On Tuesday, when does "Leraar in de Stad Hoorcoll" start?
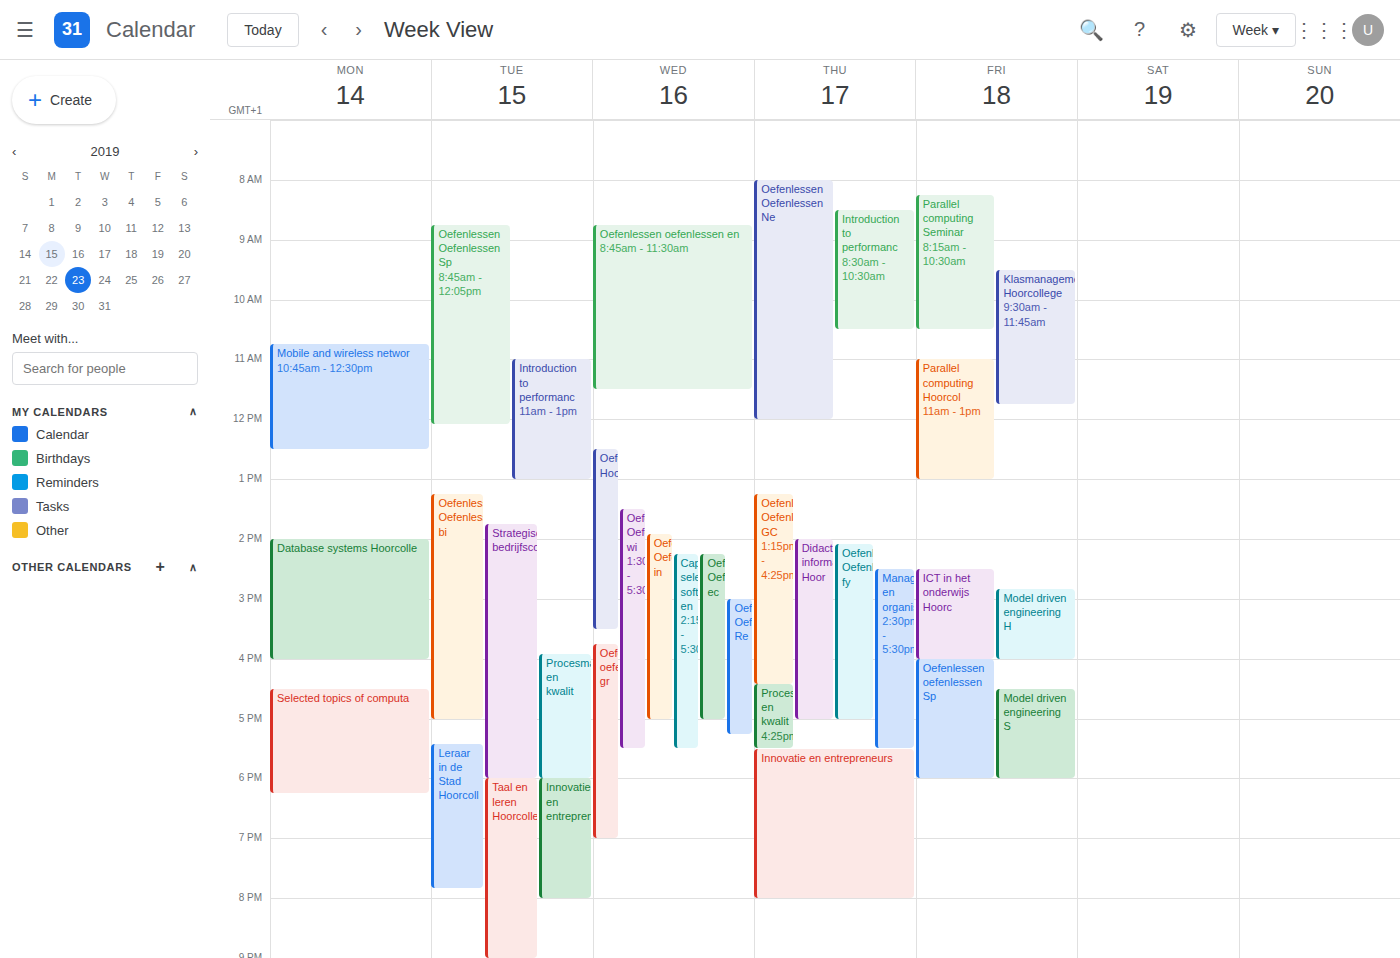
17:25